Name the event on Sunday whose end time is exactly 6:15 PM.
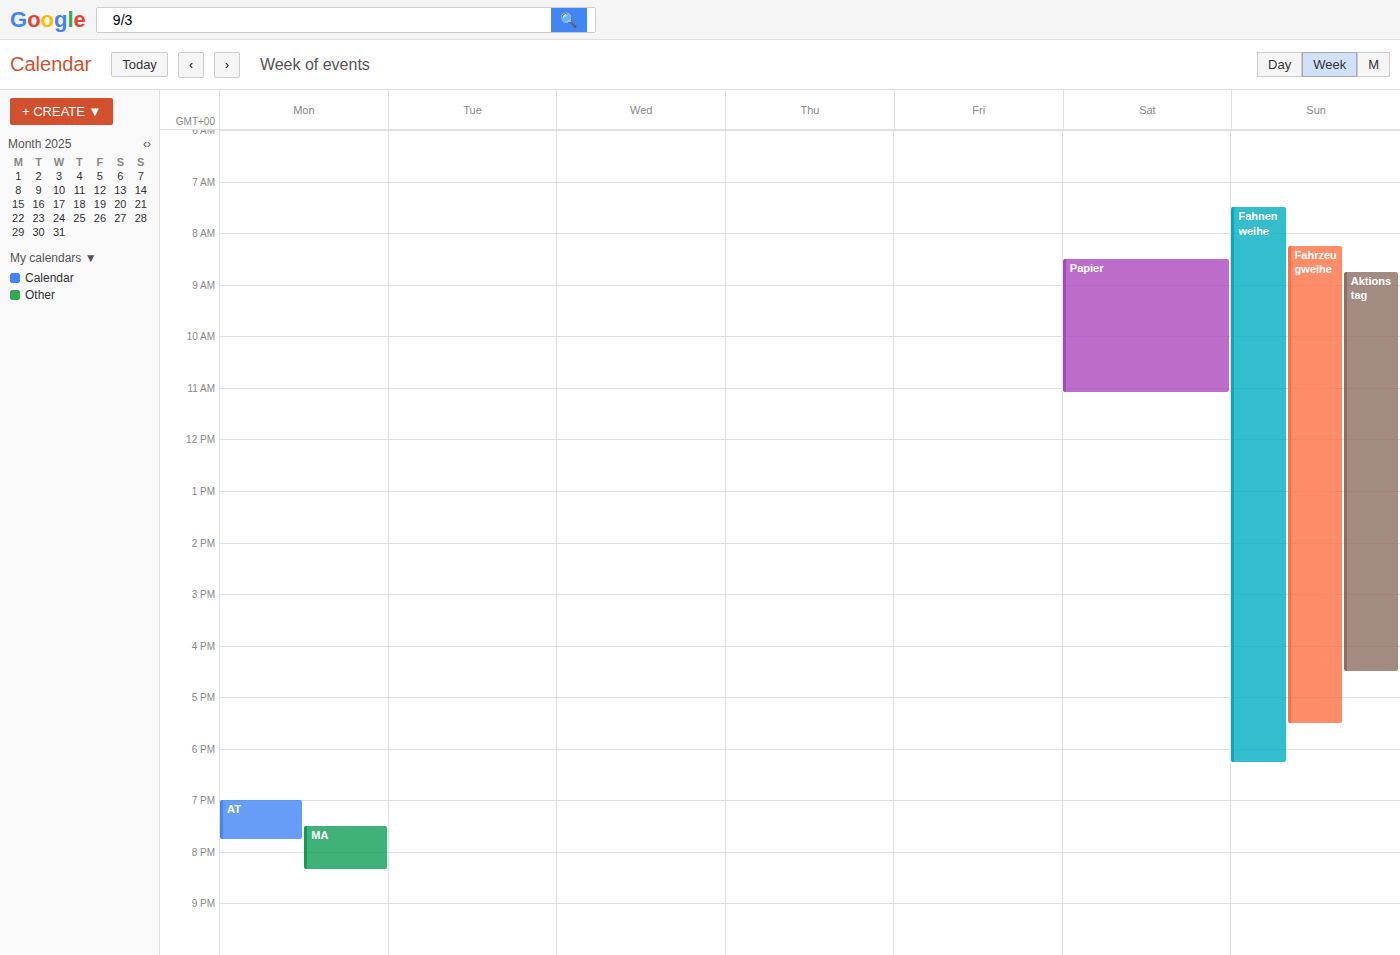
"Fahnenweihe"